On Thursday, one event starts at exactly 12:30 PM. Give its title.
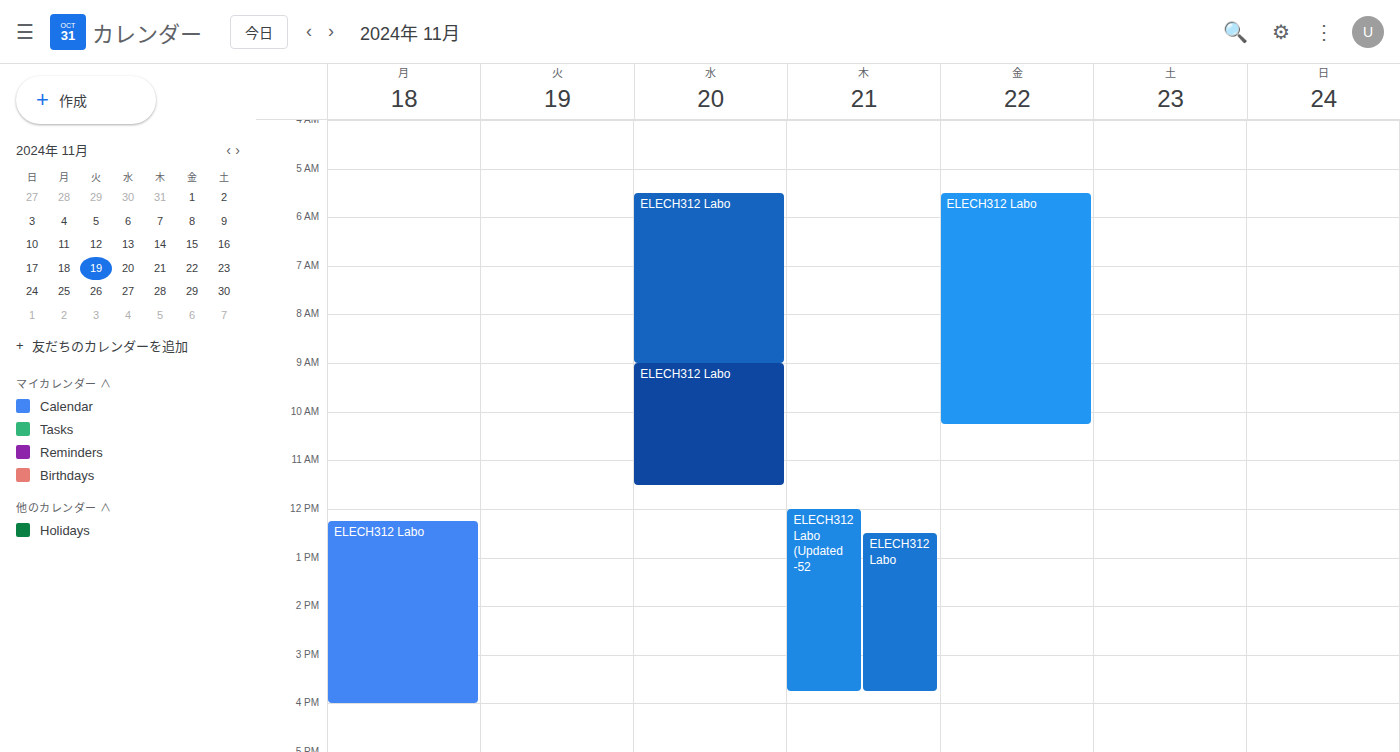
"ELECH312 Labo"